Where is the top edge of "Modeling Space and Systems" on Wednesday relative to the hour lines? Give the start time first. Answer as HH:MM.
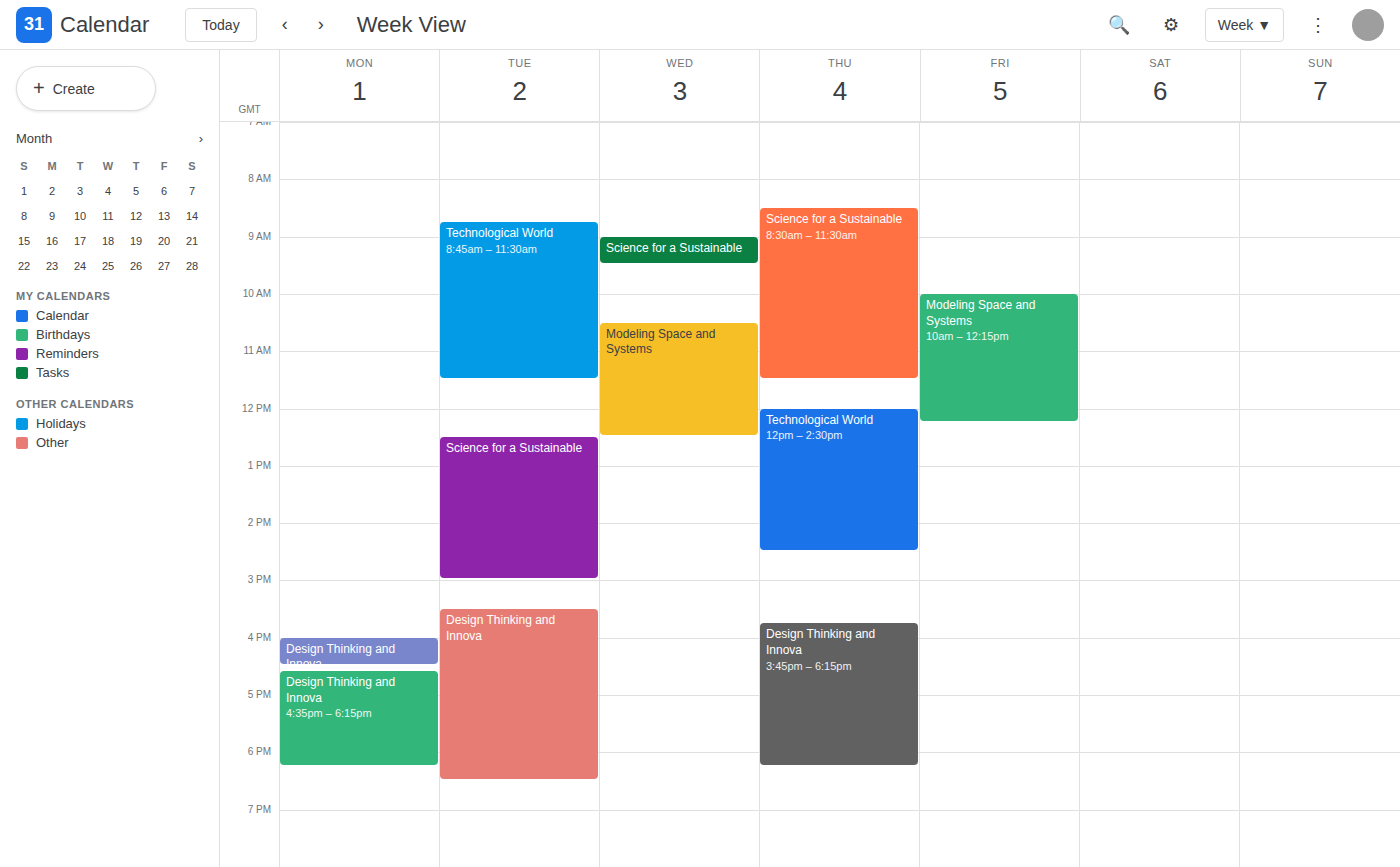
10:30 -- halfway between the 10:00 and 11:00 lines.